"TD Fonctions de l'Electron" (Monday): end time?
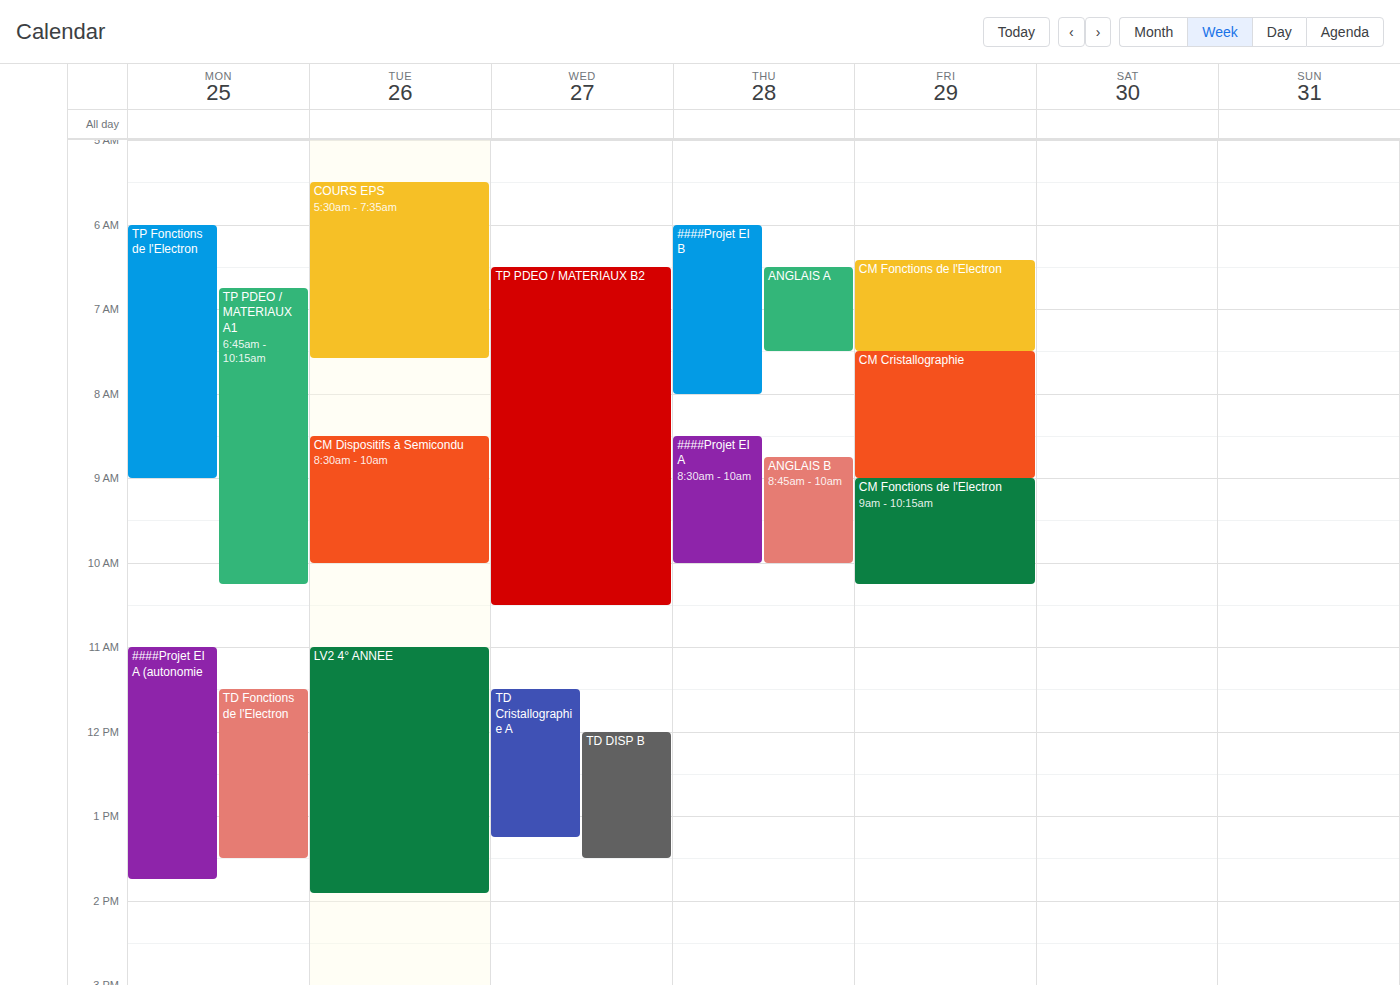
13:30